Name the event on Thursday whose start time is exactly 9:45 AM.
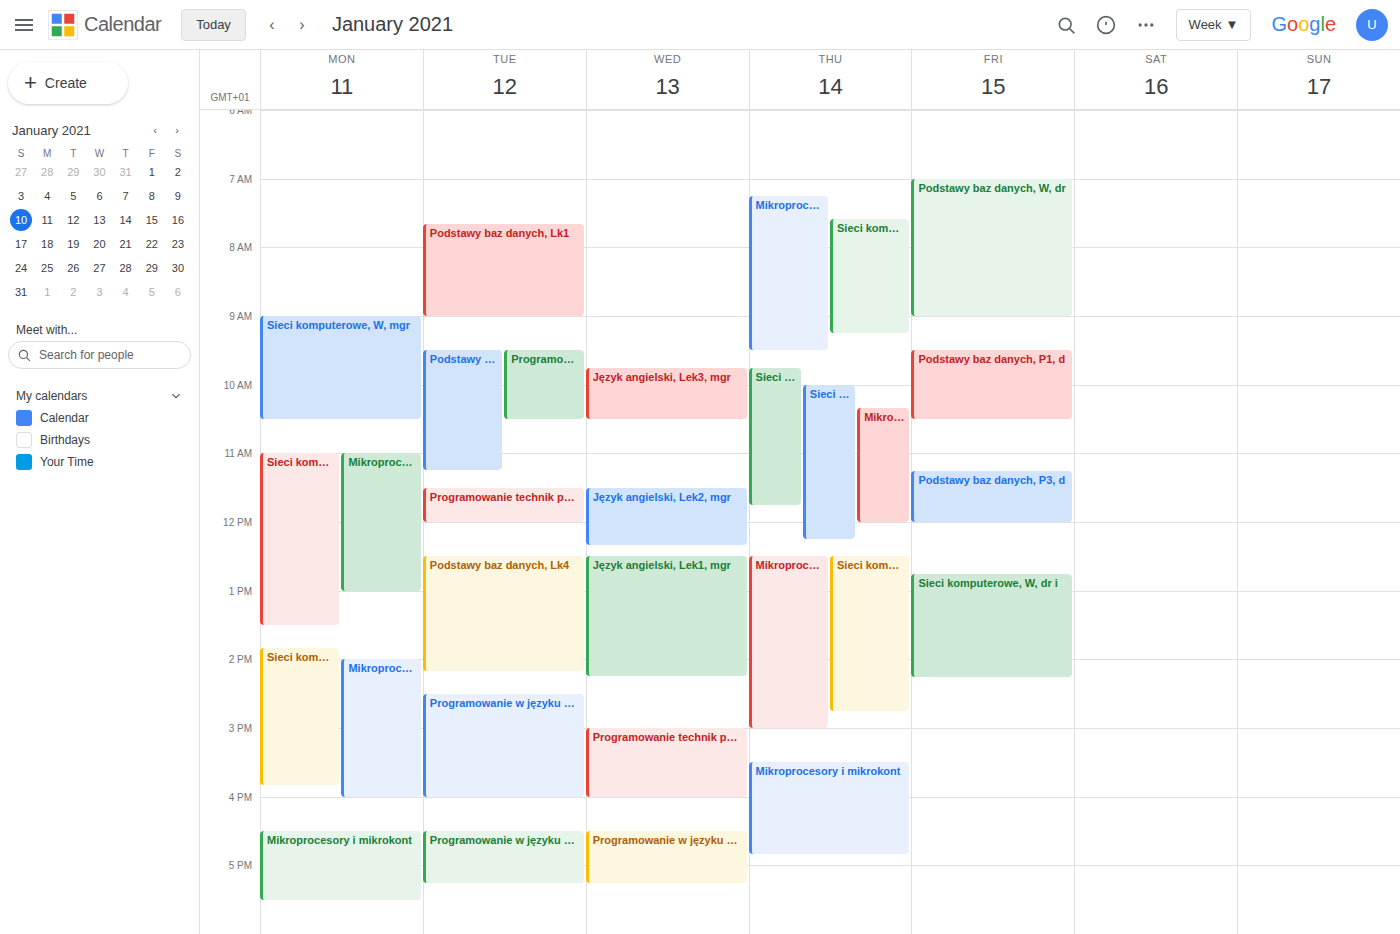
"Sieci komputerowe, L2, mgr"